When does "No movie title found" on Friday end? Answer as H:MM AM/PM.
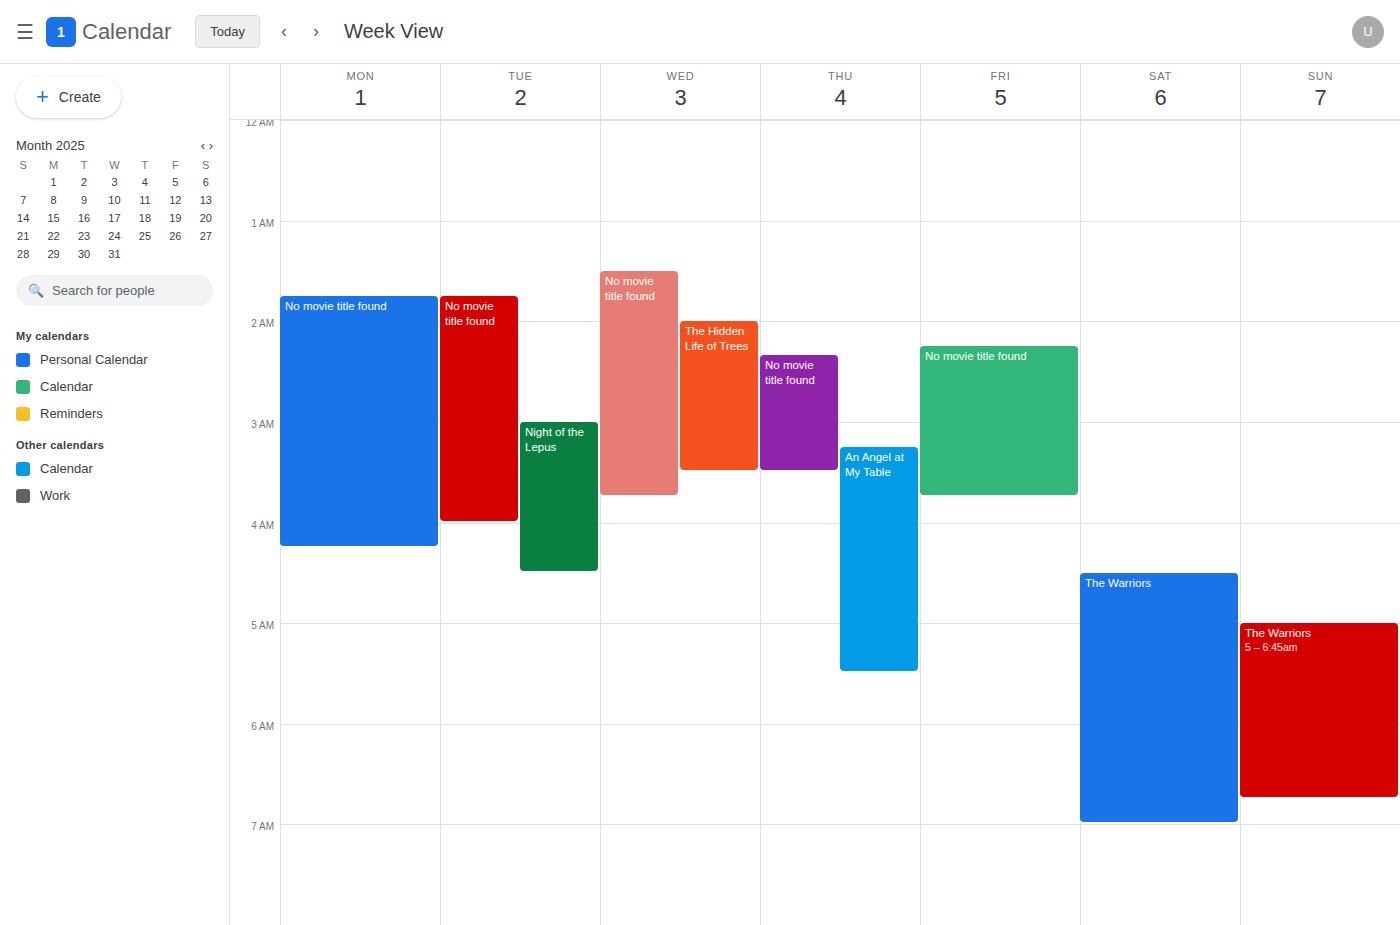
3:45 AM